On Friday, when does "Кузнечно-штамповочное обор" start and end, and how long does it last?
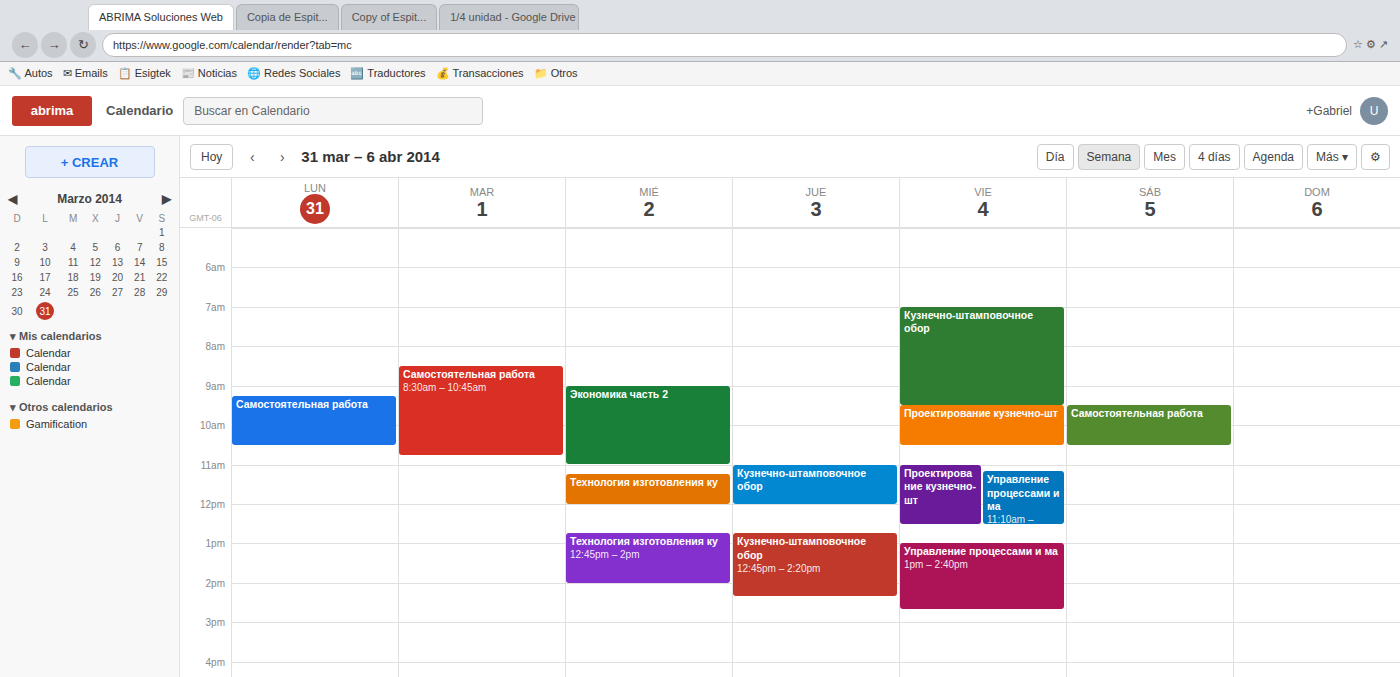
7:00 AM to 9:30 AM, 2 hours 30 minutes